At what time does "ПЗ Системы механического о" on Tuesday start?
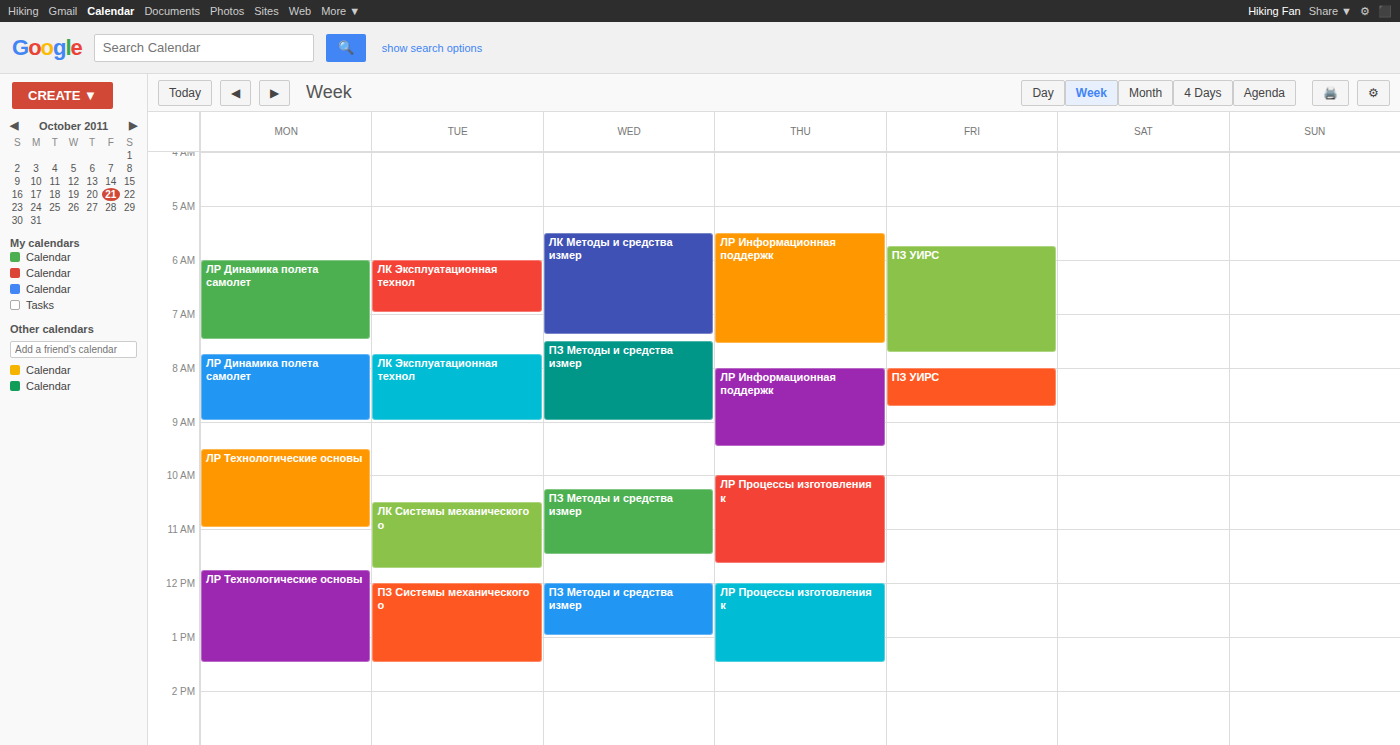
12:00 PM